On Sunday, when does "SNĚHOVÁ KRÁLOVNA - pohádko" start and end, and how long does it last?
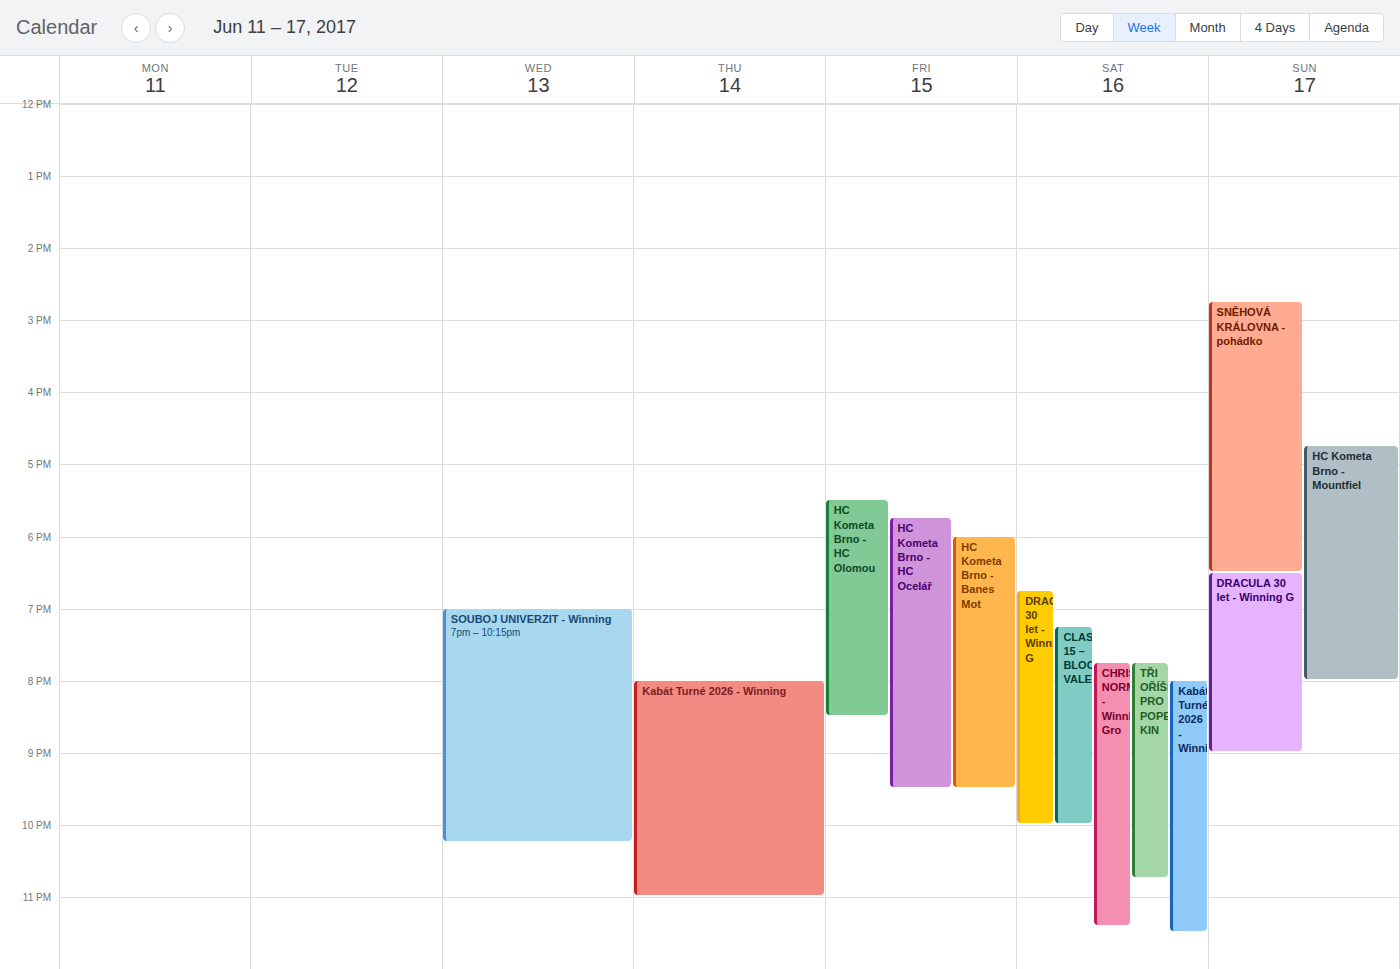
2:45 PM to 6:30 PM, 3 hours 45 minutes